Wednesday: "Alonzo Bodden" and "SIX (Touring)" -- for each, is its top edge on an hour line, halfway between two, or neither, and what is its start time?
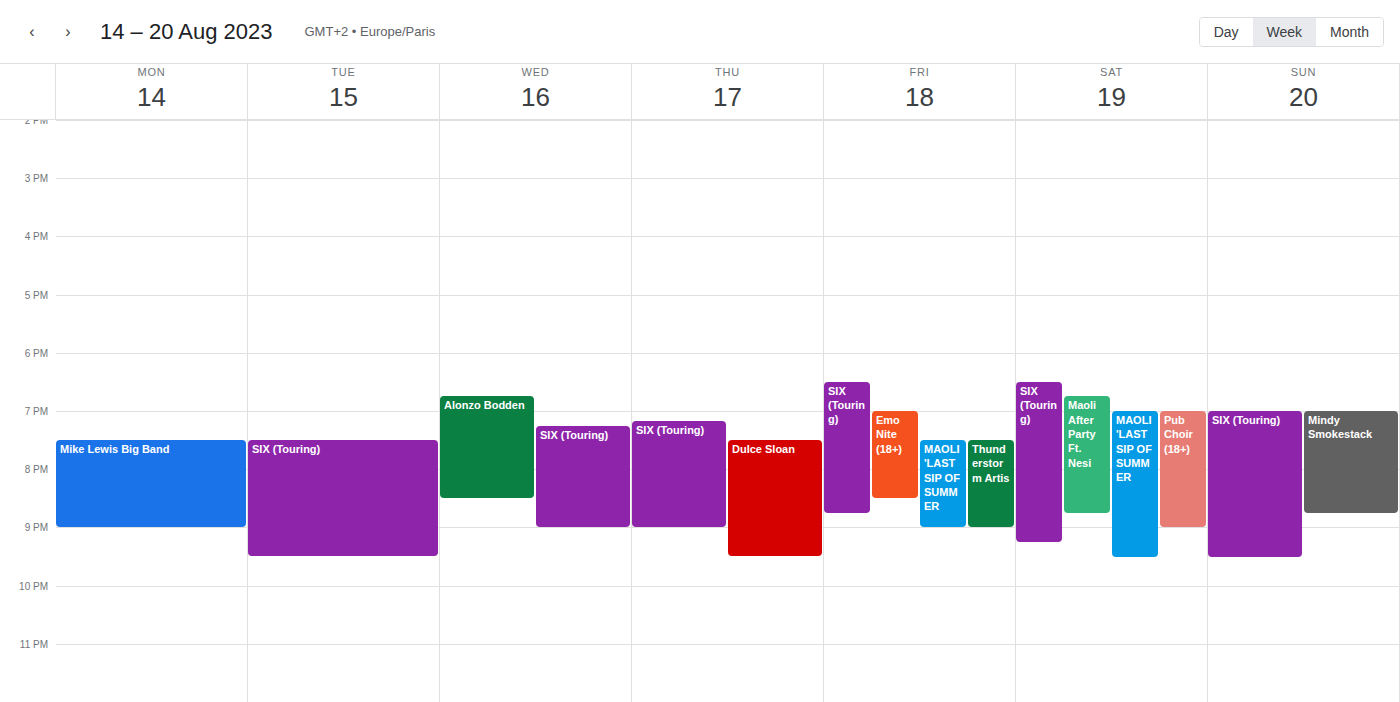
"Alonzo Bodden": 6:45 PM, neither: three quarters of the way from the 6 PM line to the 7 PM line. "SIX (Touring)": 7:15 PM, neither: a quarter of the way from the 7 PM line to the 8 PM line.